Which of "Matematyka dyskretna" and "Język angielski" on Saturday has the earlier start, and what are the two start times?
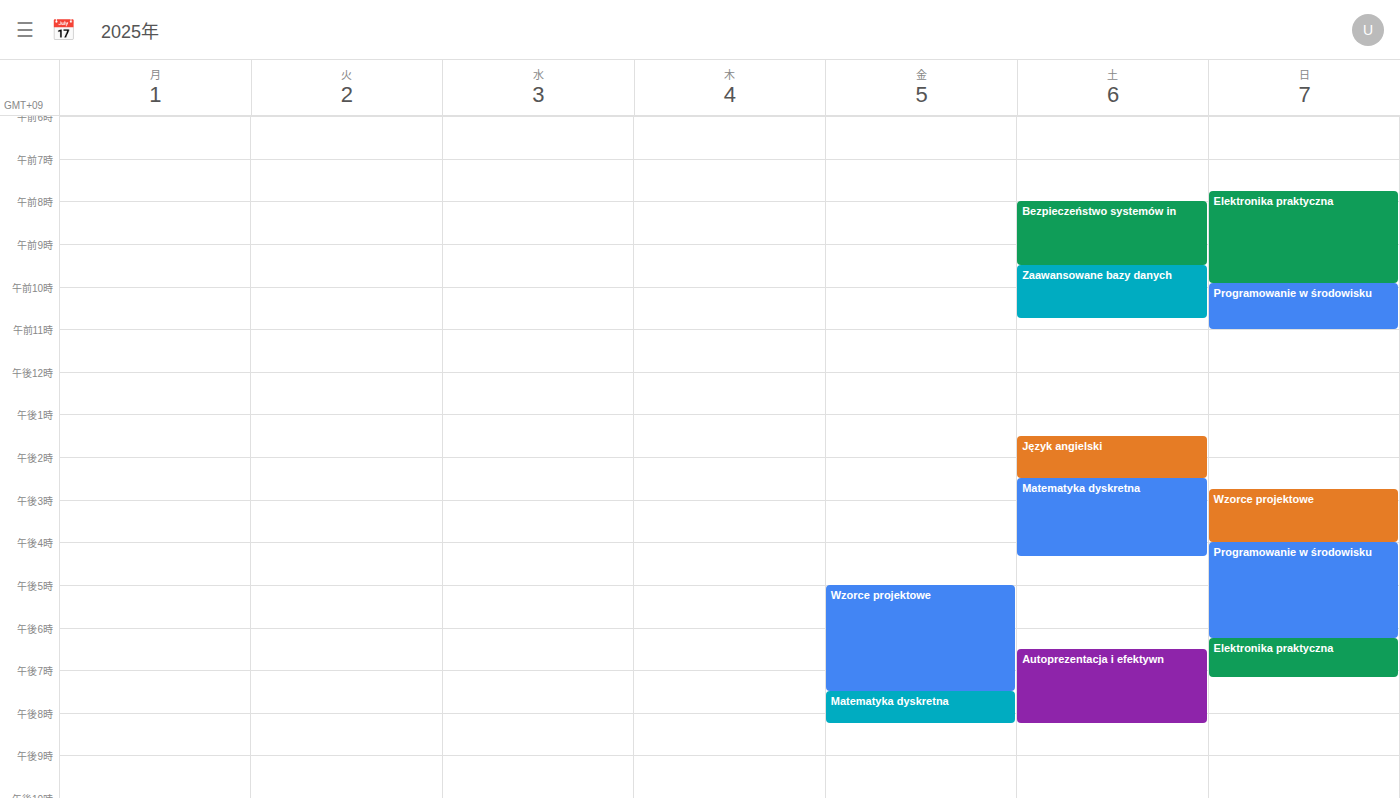
"Język angielski" 1:30 PM; "Matematyka dyskretna" 2:30 PM.